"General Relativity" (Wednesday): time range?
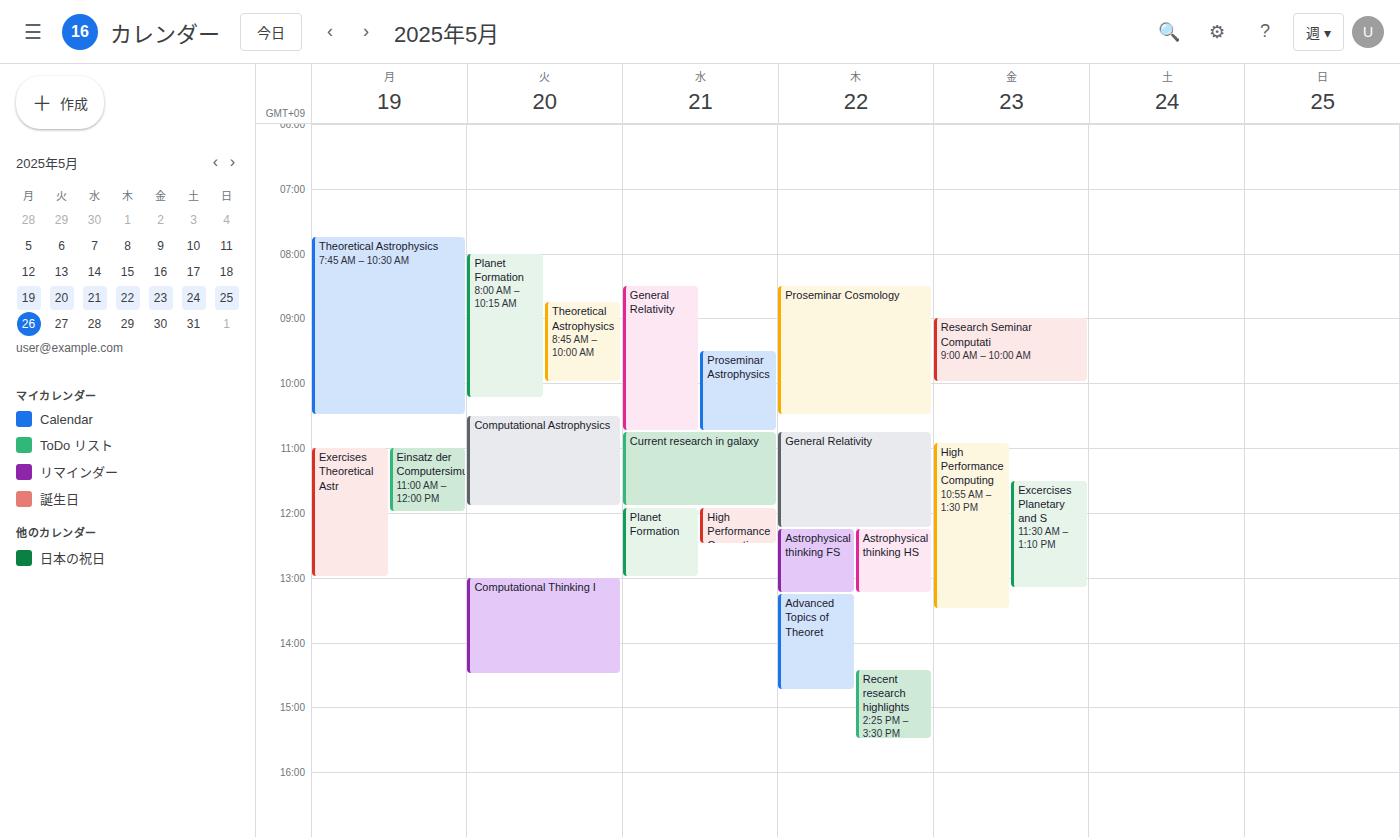
8:30 AM to 10:45 AM